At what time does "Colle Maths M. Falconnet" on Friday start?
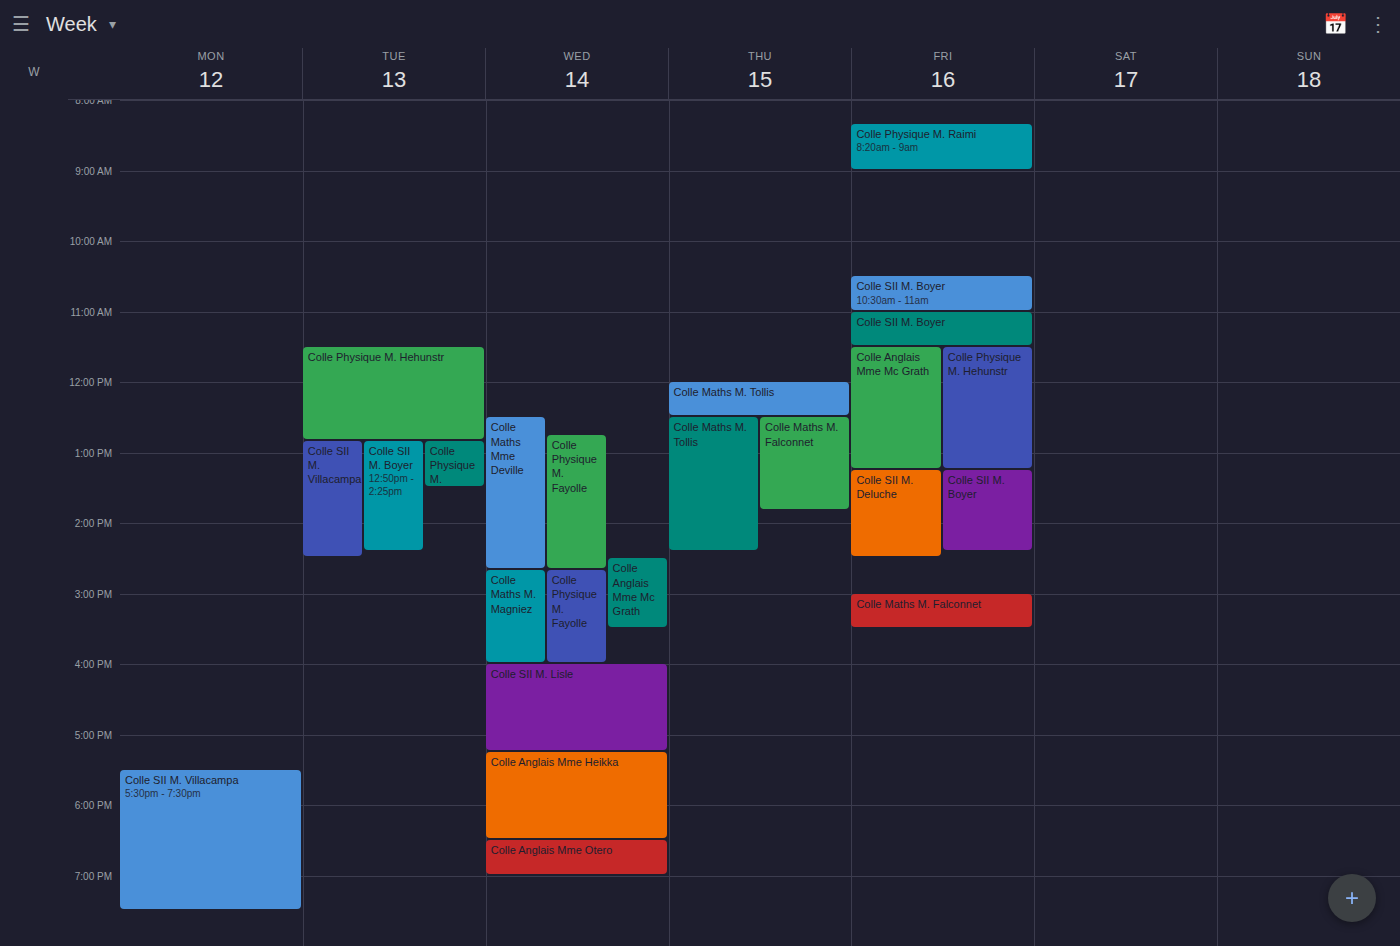
3:00 PM